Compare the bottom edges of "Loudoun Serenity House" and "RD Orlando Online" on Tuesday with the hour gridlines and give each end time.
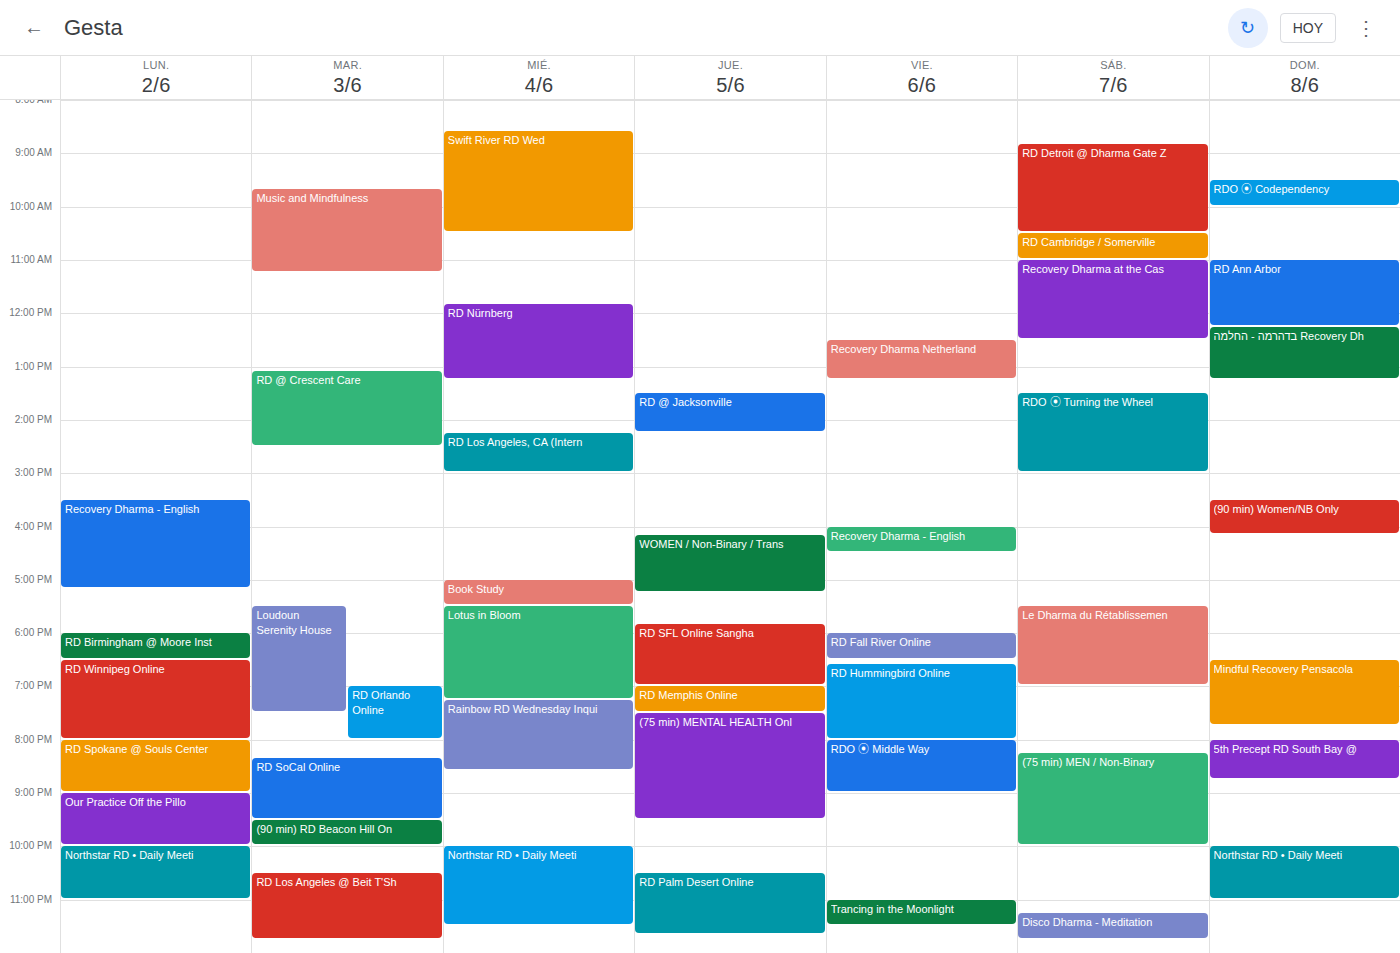
"Loudoun Serenity House": 7:30 PM, halfway between the 7 PM and 8 PM lines. "RD Orlando Online": 8:00 PM, exactly on the 8 PM line.